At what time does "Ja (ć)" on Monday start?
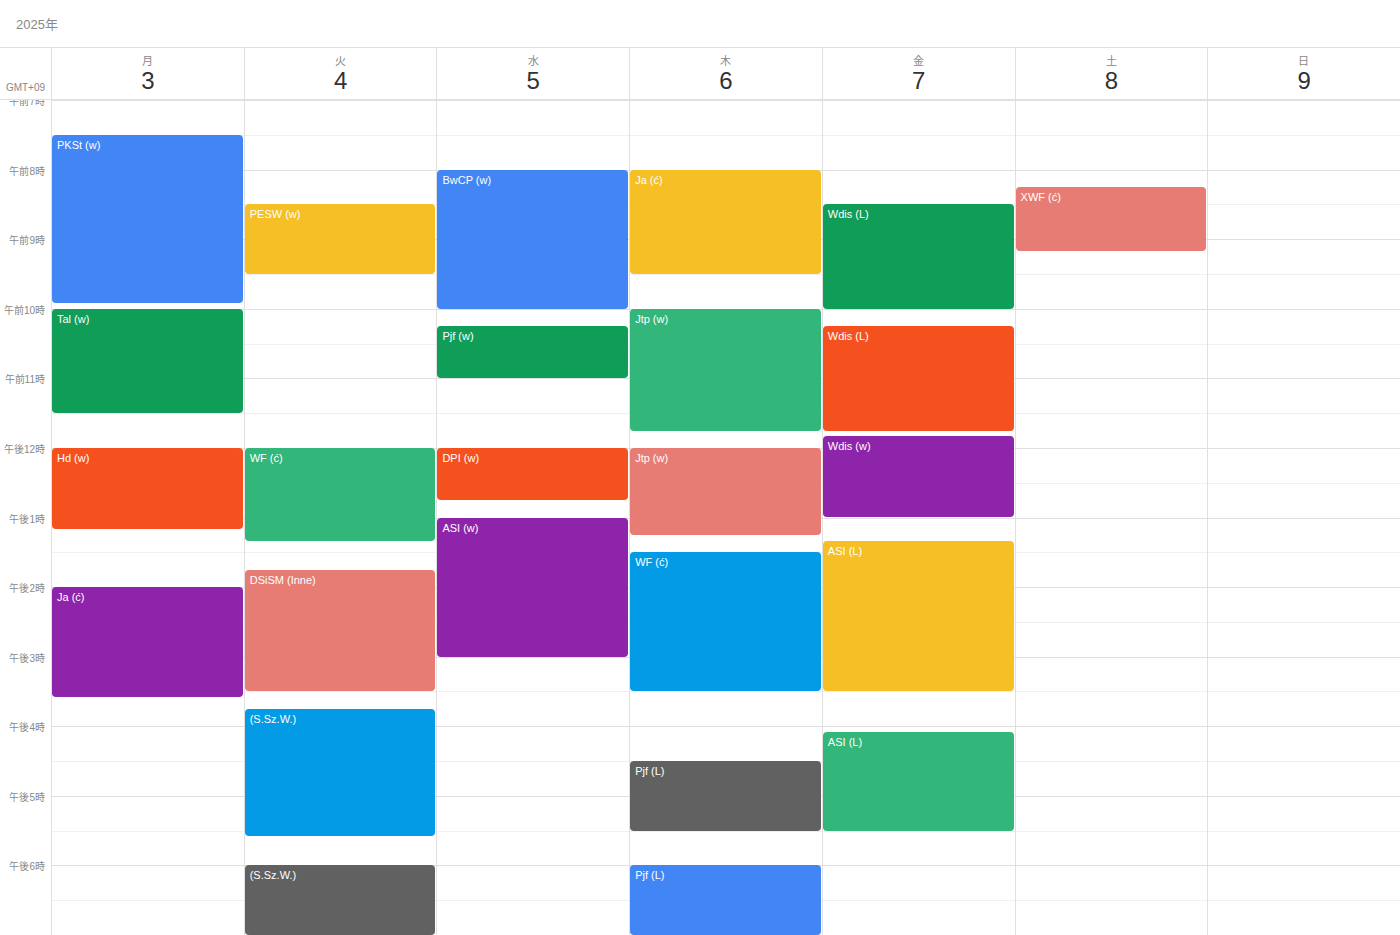
14:00